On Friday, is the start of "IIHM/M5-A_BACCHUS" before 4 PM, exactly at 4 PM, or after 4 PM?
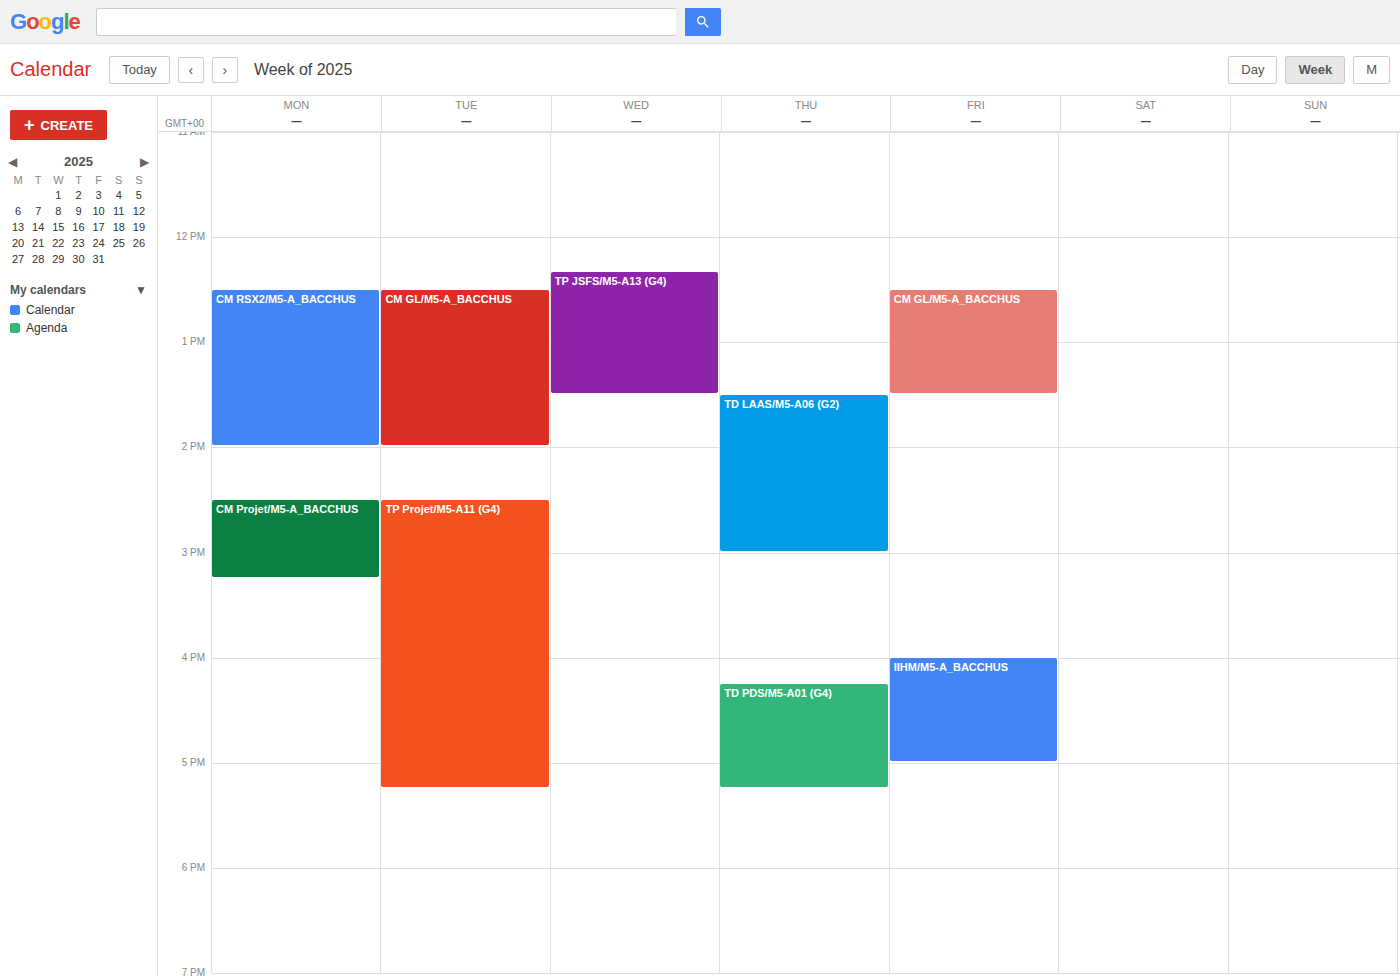
4:00 PM -- exactly at 4 PM, on the 4 PM line.